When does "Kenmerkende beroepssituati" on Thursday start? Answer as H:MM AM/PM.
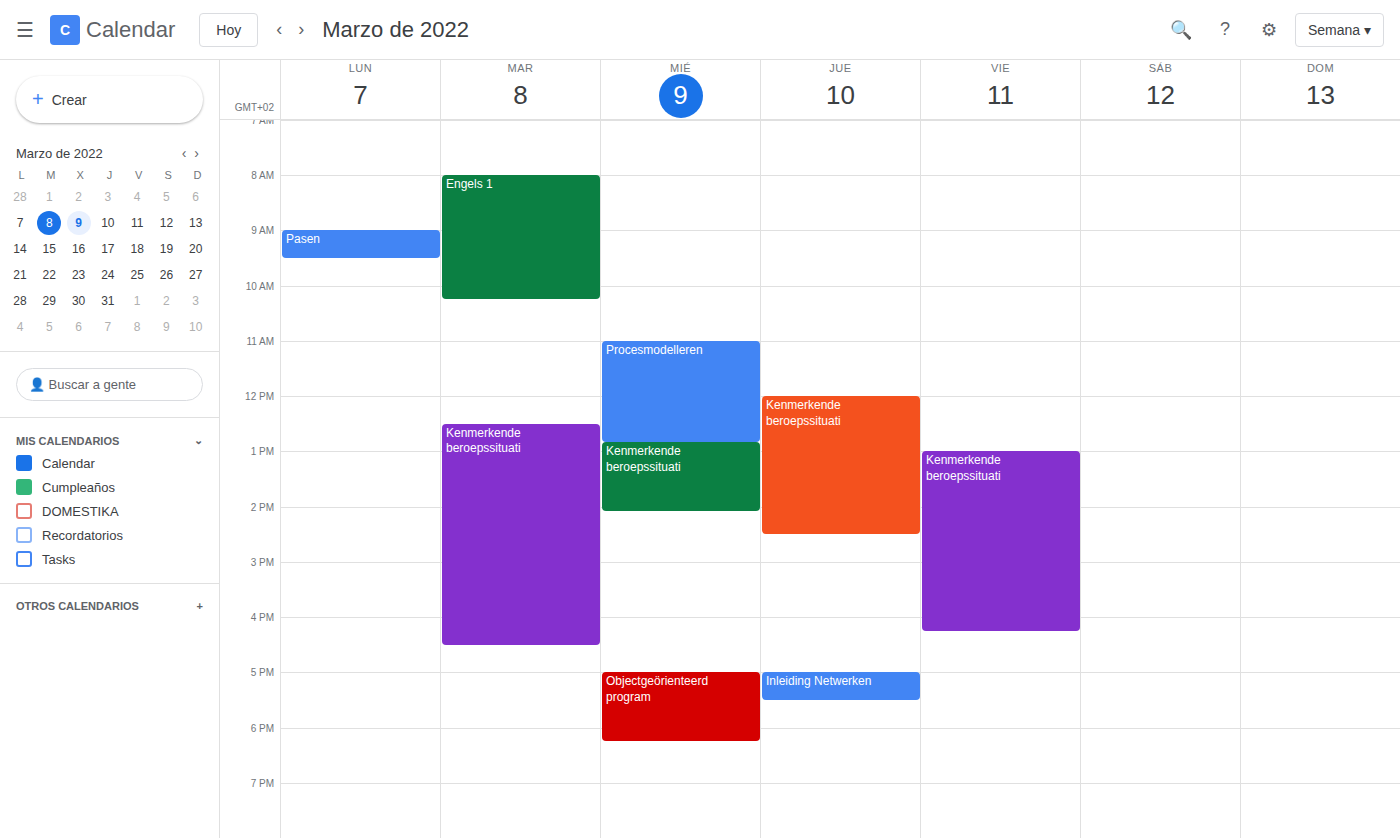
12:00 PM